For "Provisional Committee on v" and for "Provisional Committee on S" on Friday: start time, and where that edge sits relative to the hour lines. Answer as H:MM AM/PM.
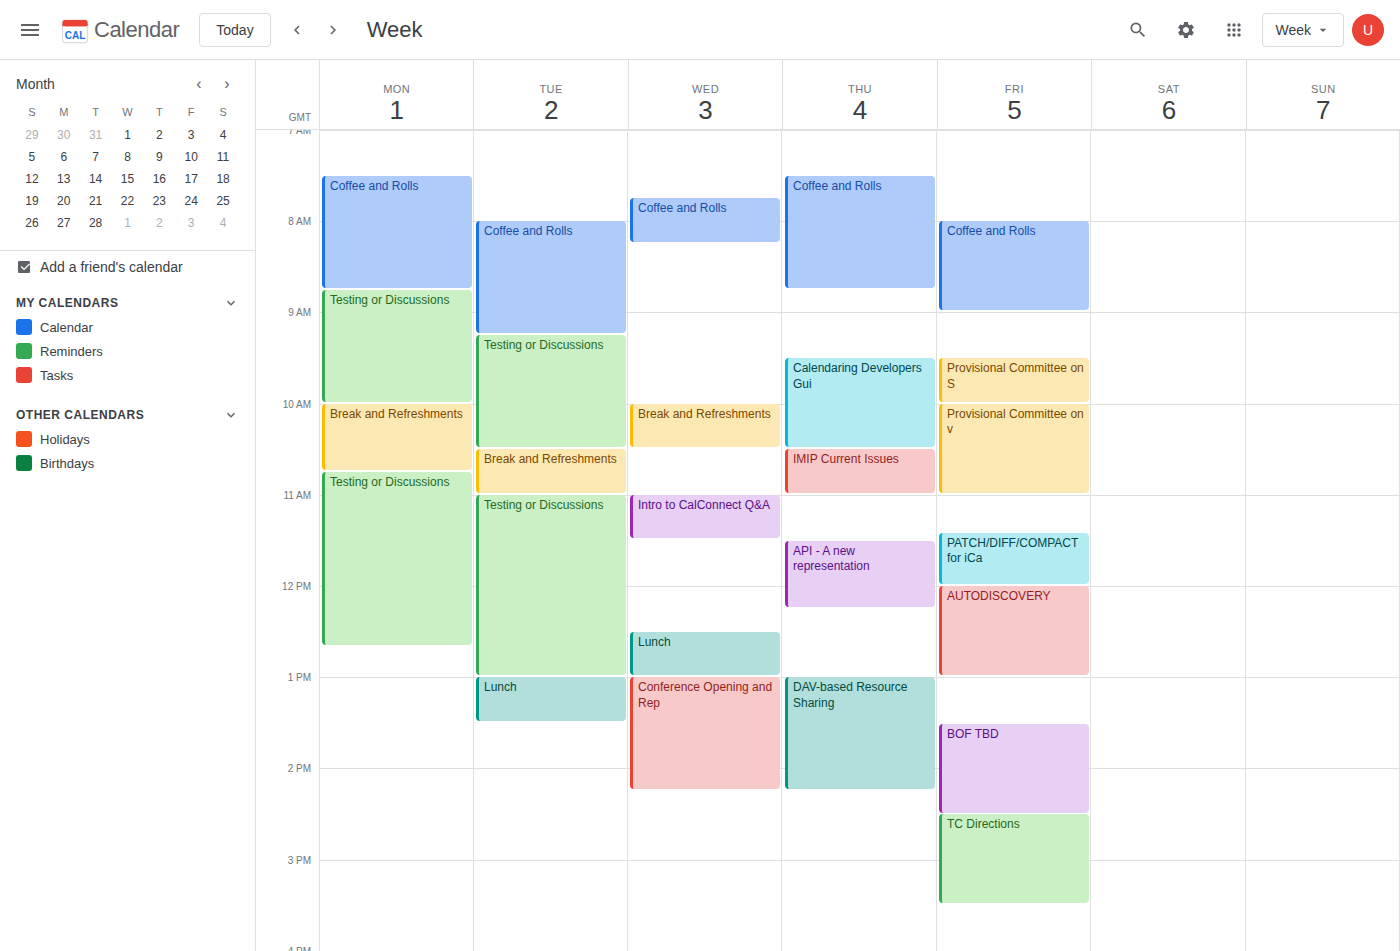
"Provisional Committee on v": 10:00 AM, exactly on the 10 AM line. "Provisional Committee on S": 9:30 AM, halfway between the 9 AM and 10 AM lines.